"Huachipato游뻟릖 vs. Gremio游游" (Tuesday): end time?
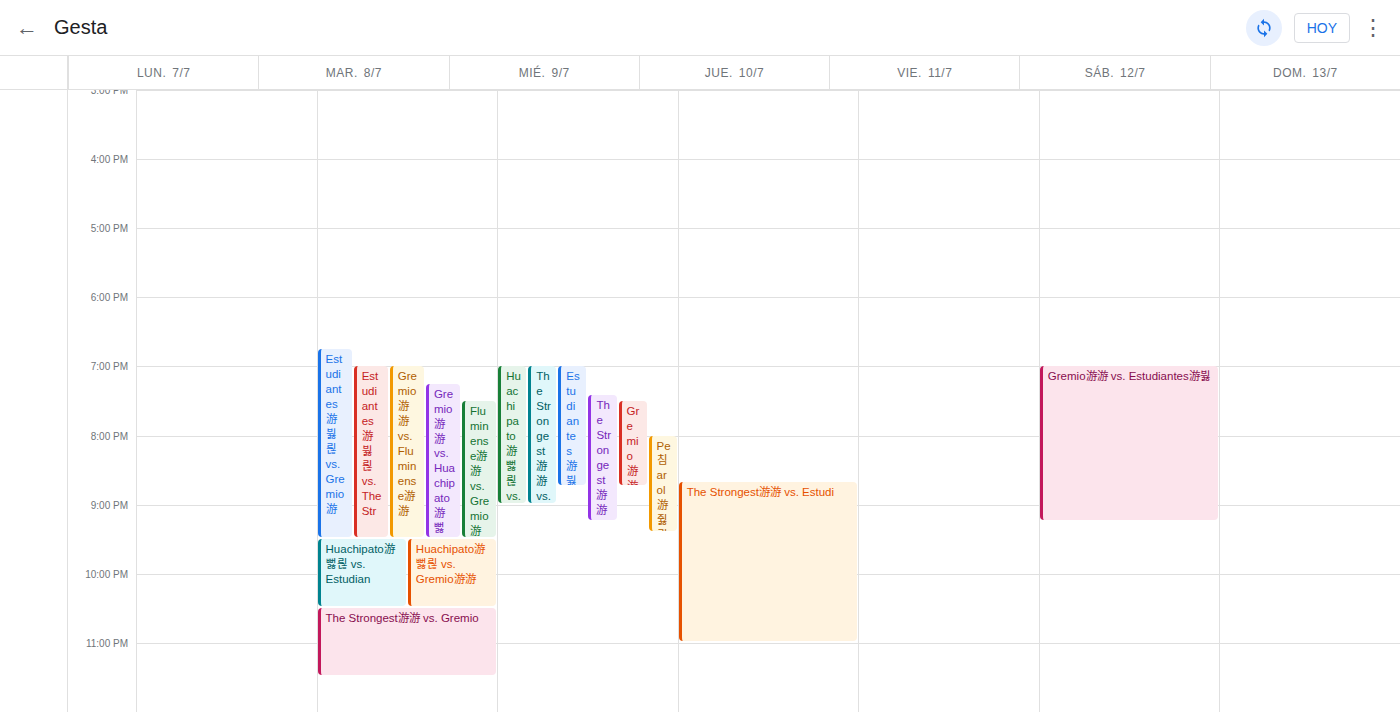
10:30 PM